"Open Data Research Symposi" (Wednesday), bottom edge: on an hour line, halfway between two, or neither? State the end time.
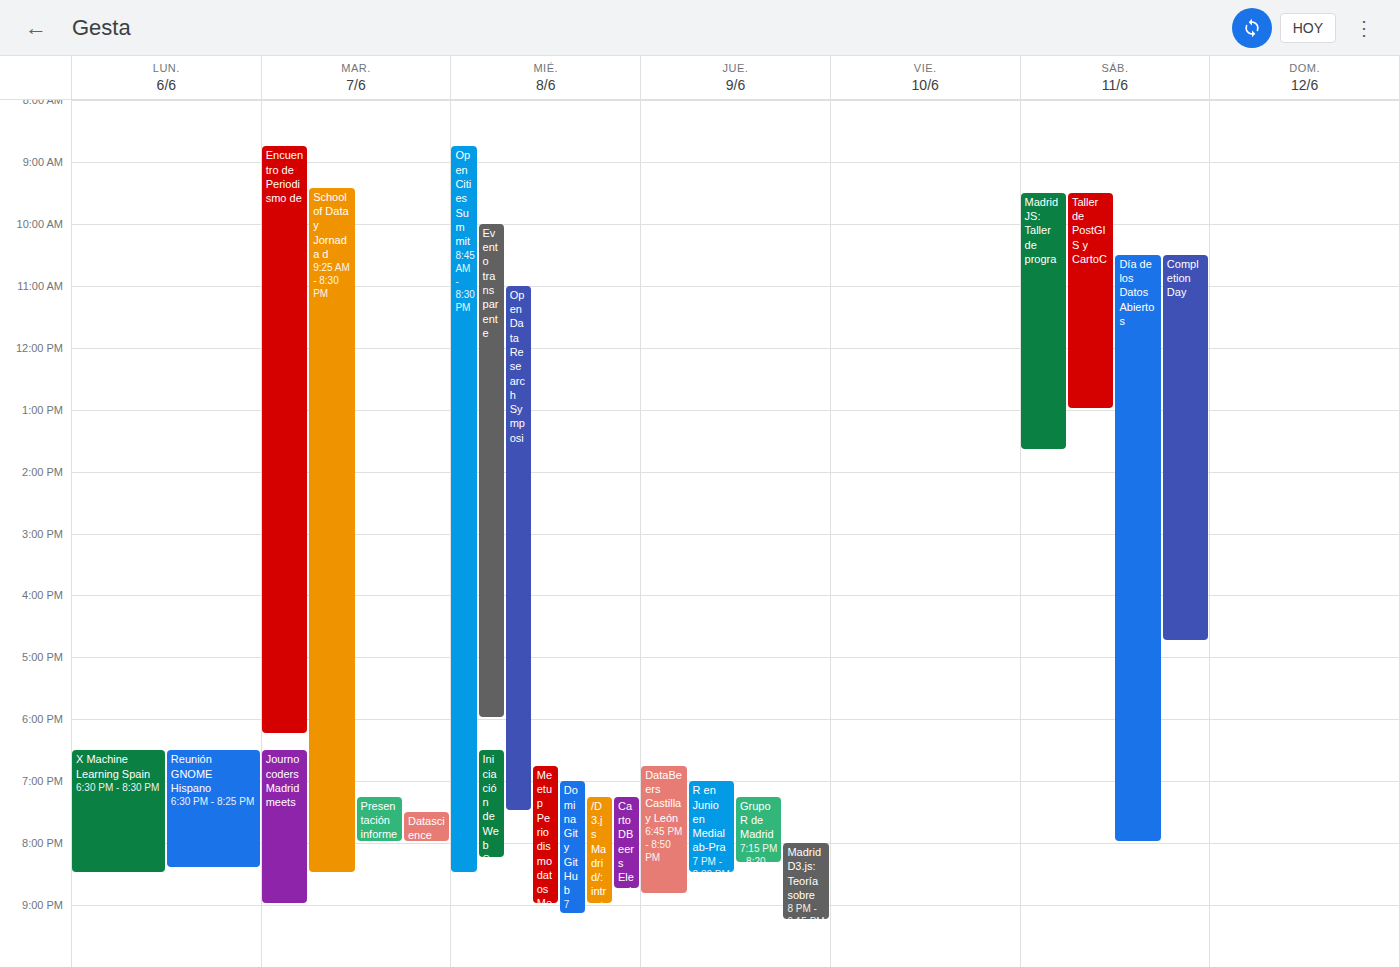
7:30 PM -- halfway between the 7 PM and 8 PM lines.